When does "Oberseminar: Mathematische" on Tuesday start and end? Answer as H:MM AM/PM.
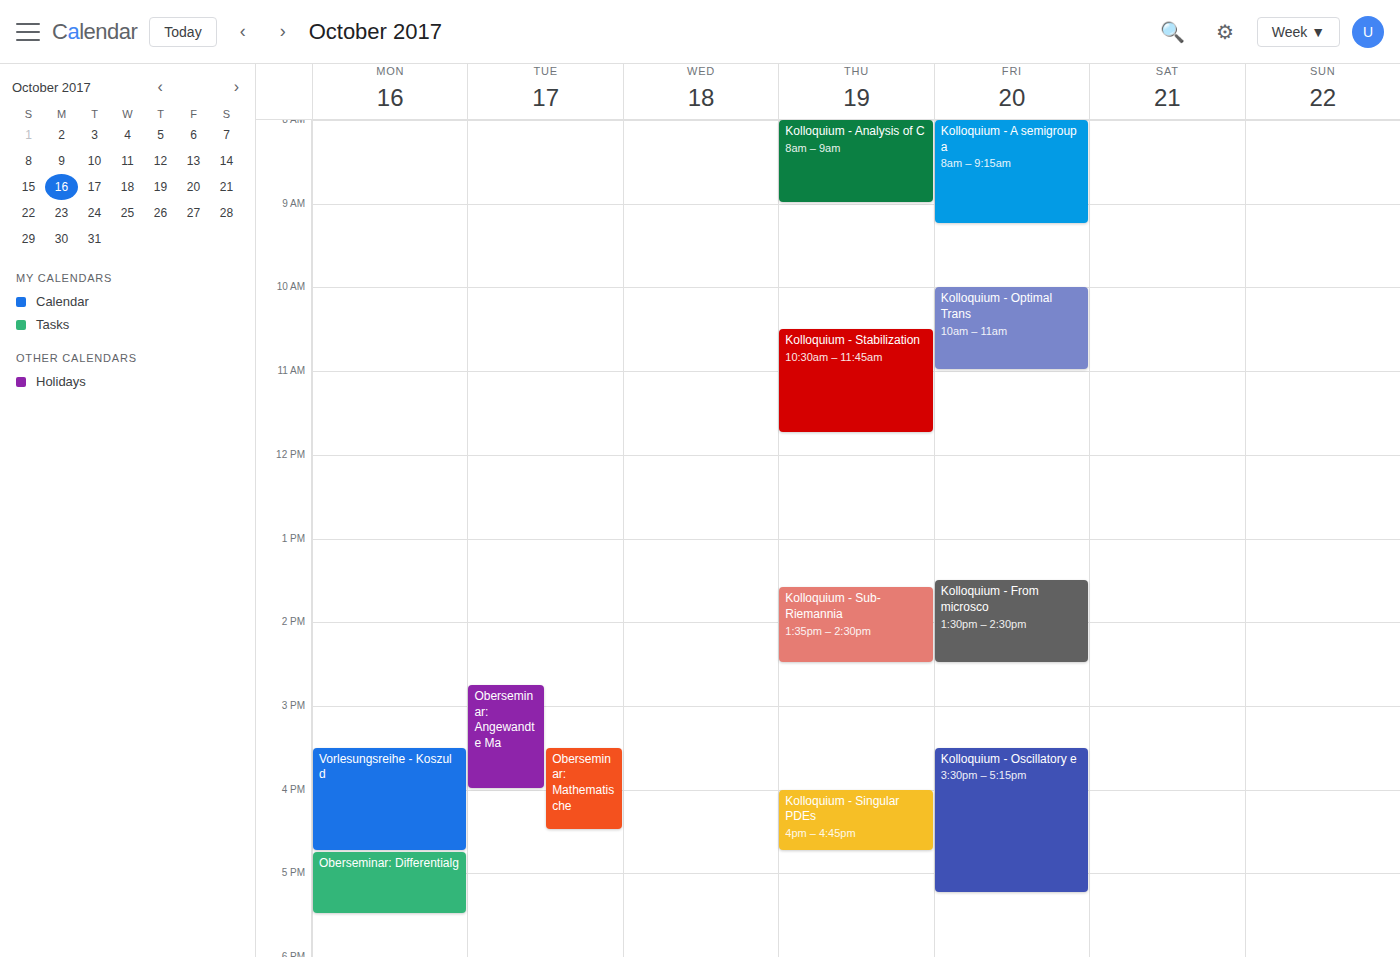
3:30 PM to 4:30 PM